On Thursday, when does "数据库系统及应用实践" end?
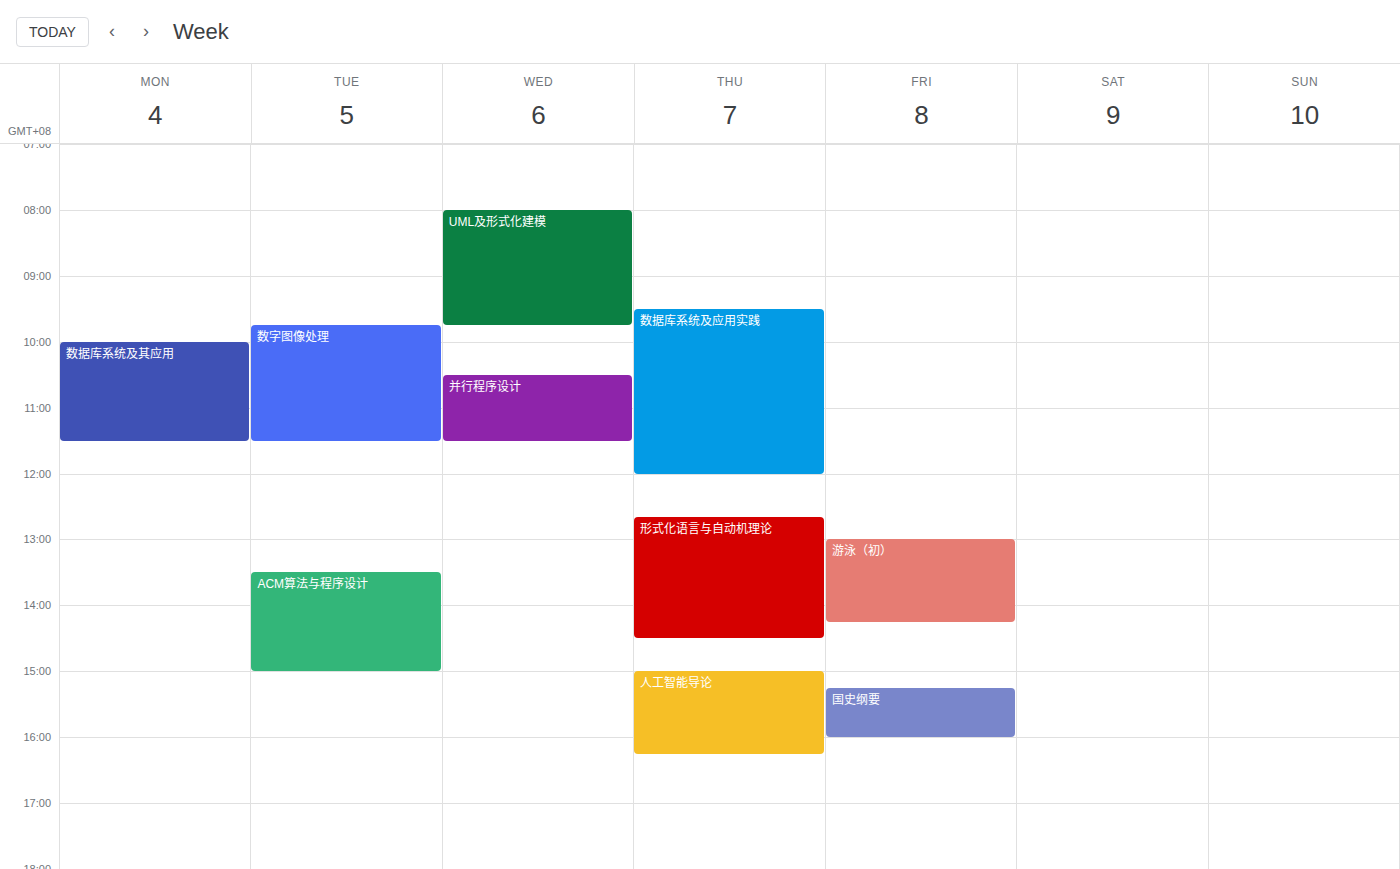
12:00 PM